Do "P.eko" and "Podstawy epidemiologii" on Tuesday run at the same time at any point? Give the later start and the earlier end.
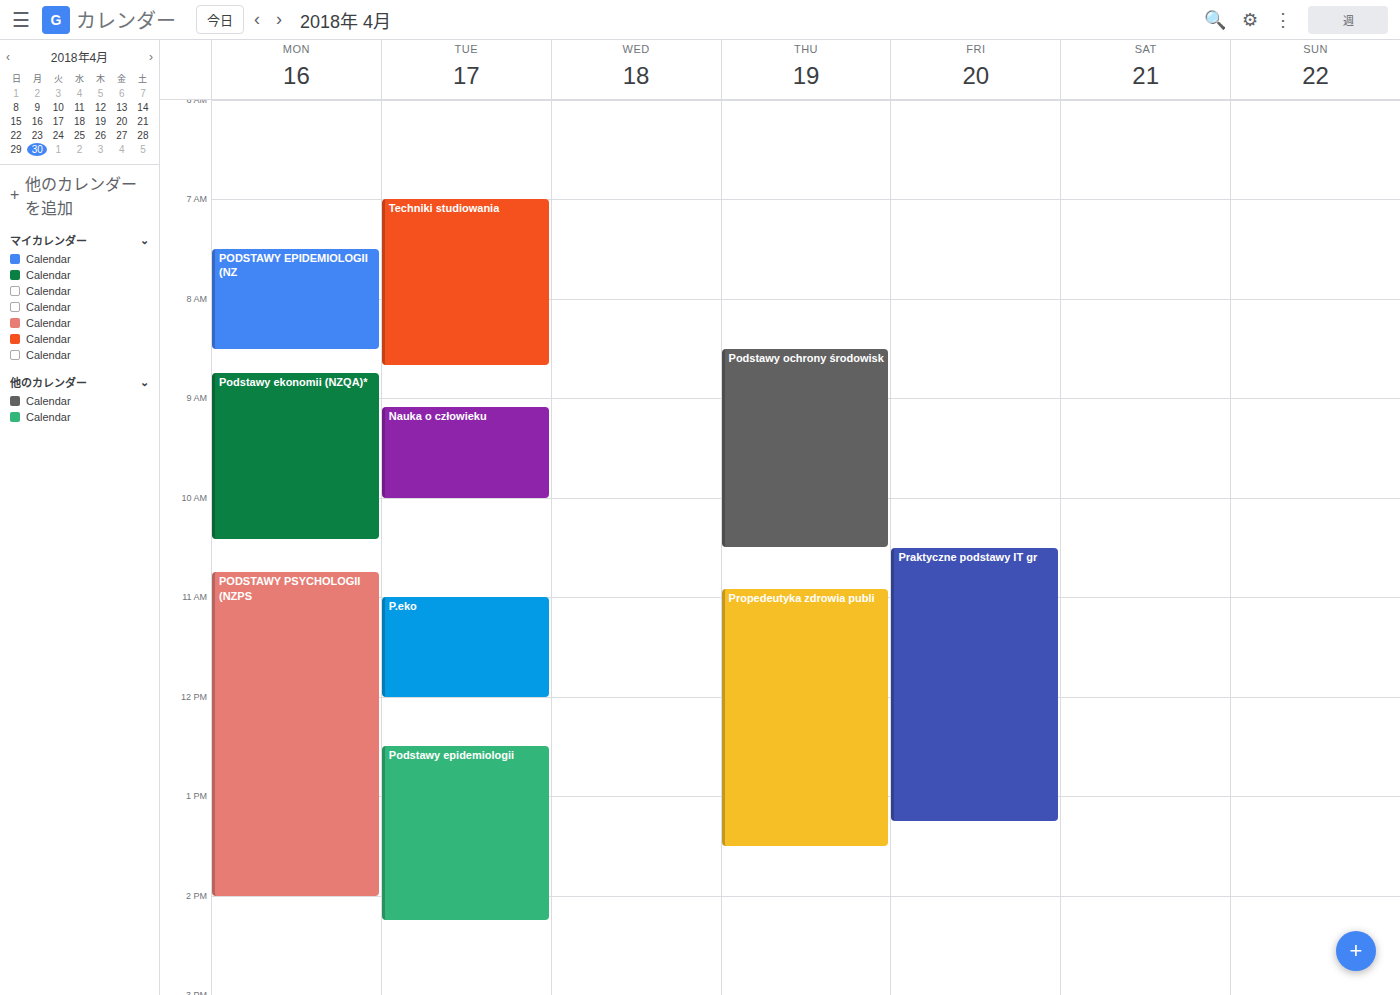
"P.eko" ends at 12:00 PM and "Podstawy epidemiologii" starts at 12:30 PM -- no overlap.